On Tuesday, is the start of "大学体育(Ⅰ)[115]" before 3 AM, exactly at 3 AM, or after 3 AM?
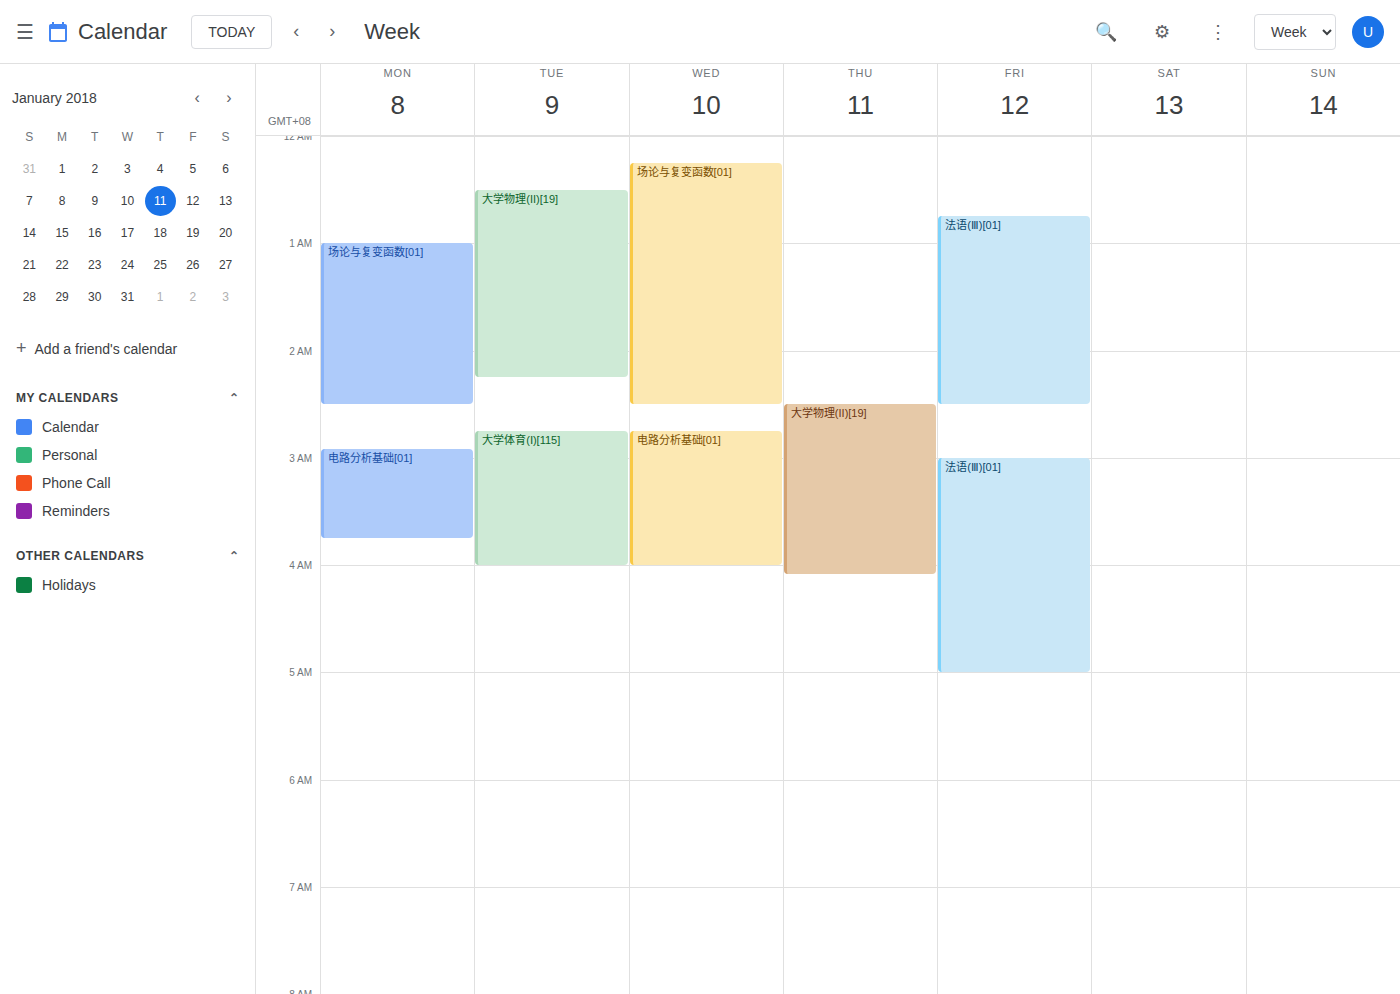
2:45 AM -- before 3 AM, 15 minutes above the 3 AM line.